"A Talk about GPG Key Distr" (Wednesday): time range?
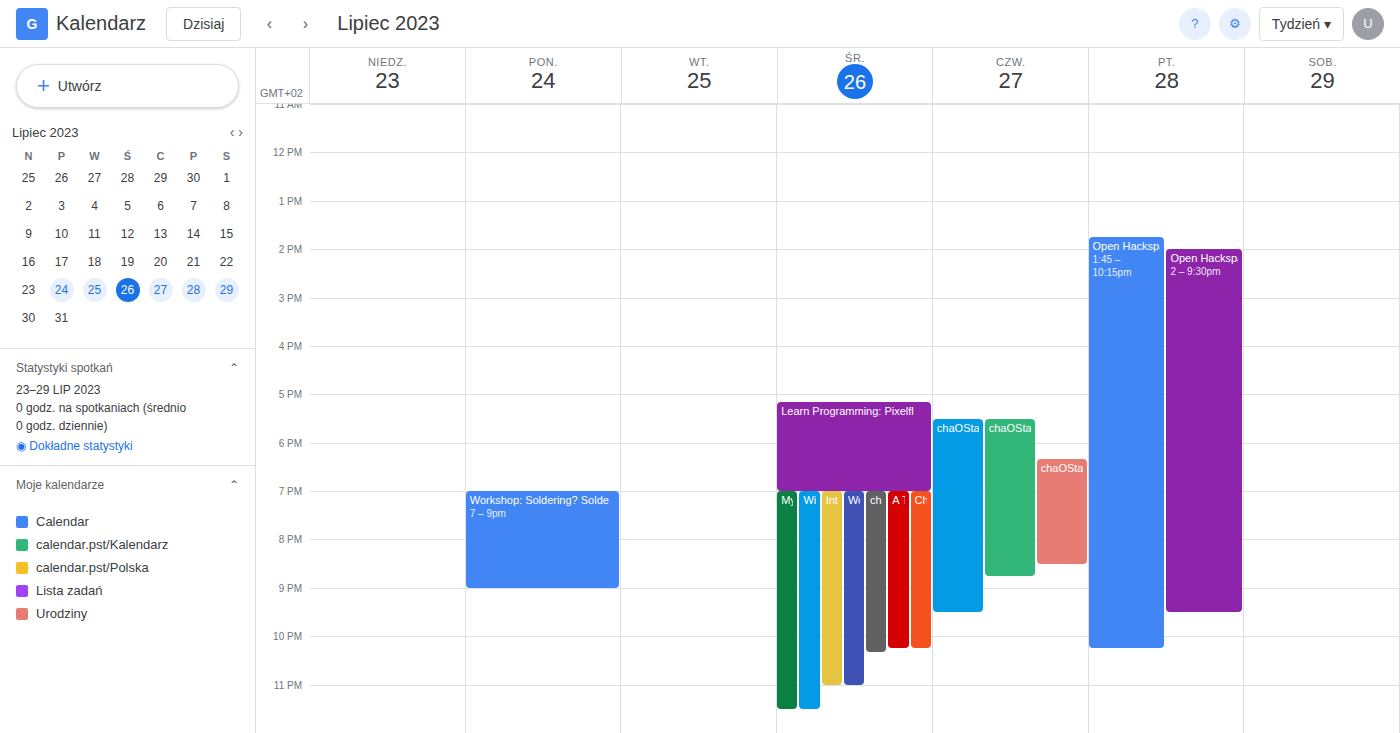
7:00 PM to 10:15 PM